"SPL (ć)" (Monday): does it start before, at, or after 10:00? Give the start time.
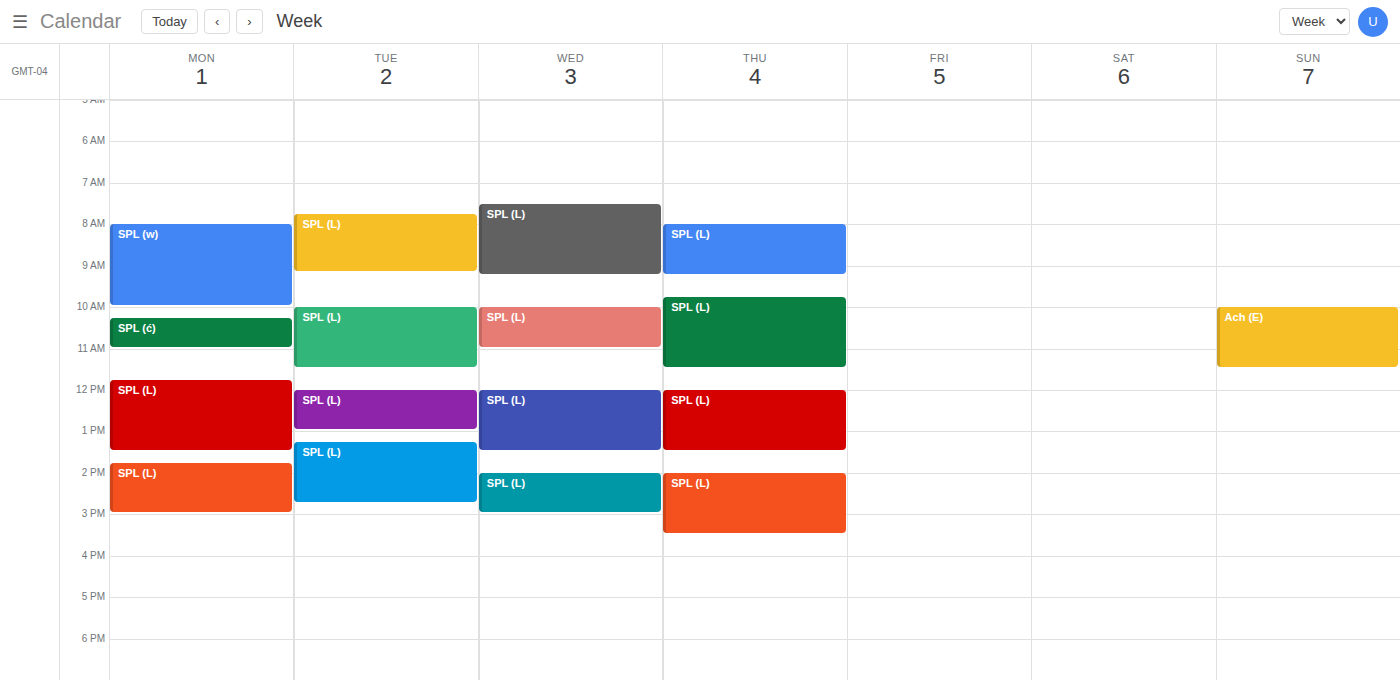
10:15 -- after 10:00, 15 minutes below the 10:00 line.